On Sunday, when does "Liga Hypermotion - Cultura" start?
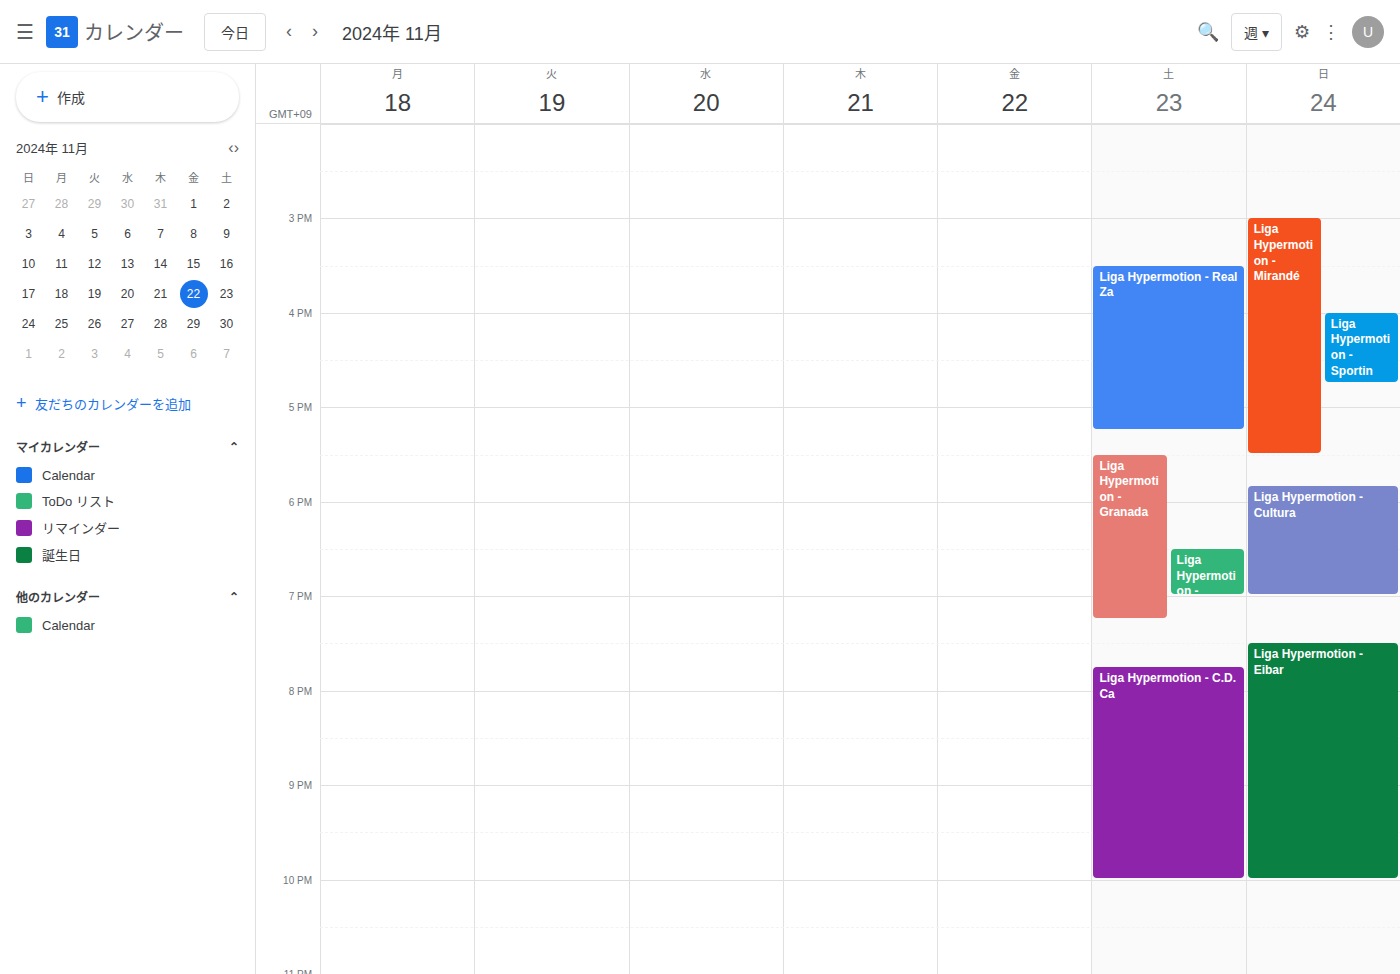
5:50 PM